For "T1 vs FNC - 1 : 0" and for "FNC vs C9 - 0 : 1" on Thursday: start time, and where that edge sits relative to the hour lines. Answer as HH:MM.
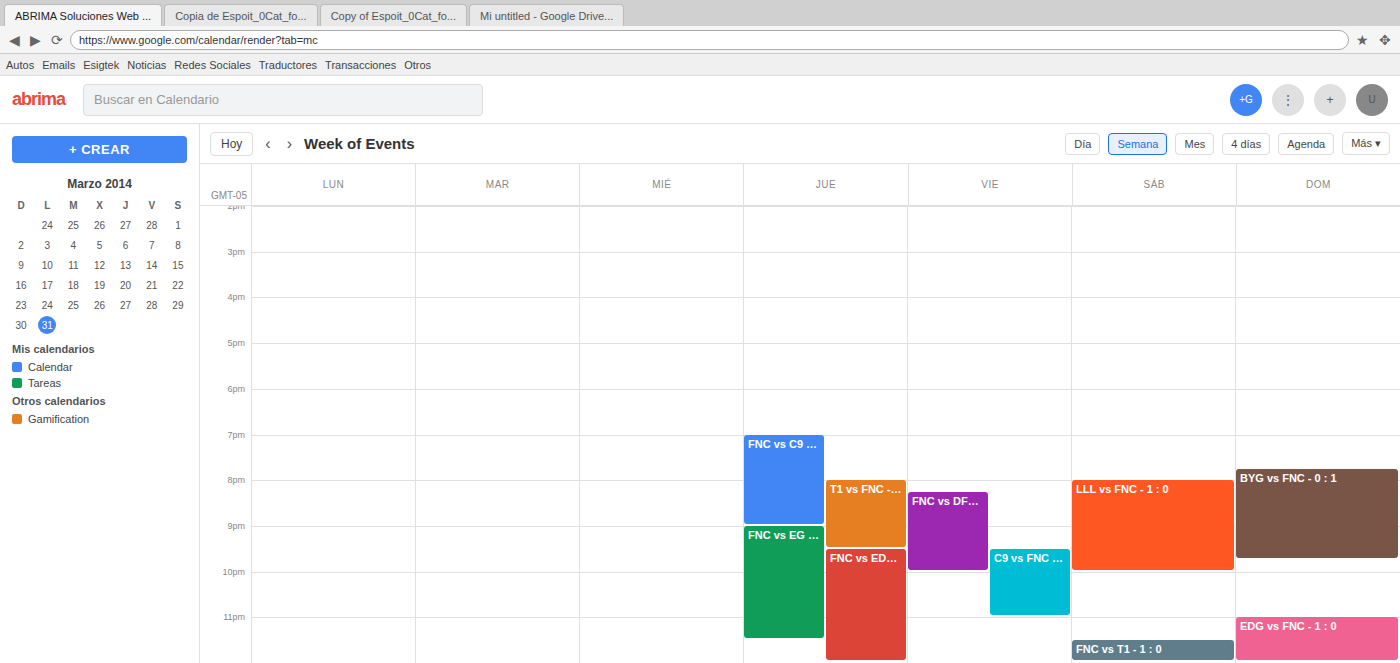
"T1 vs FNC - 1 : 0": 20:00, exactly on the 20:00 line. "FNC vs C9 - 0 : 1": 19:00, exactly on the 19:00 line.